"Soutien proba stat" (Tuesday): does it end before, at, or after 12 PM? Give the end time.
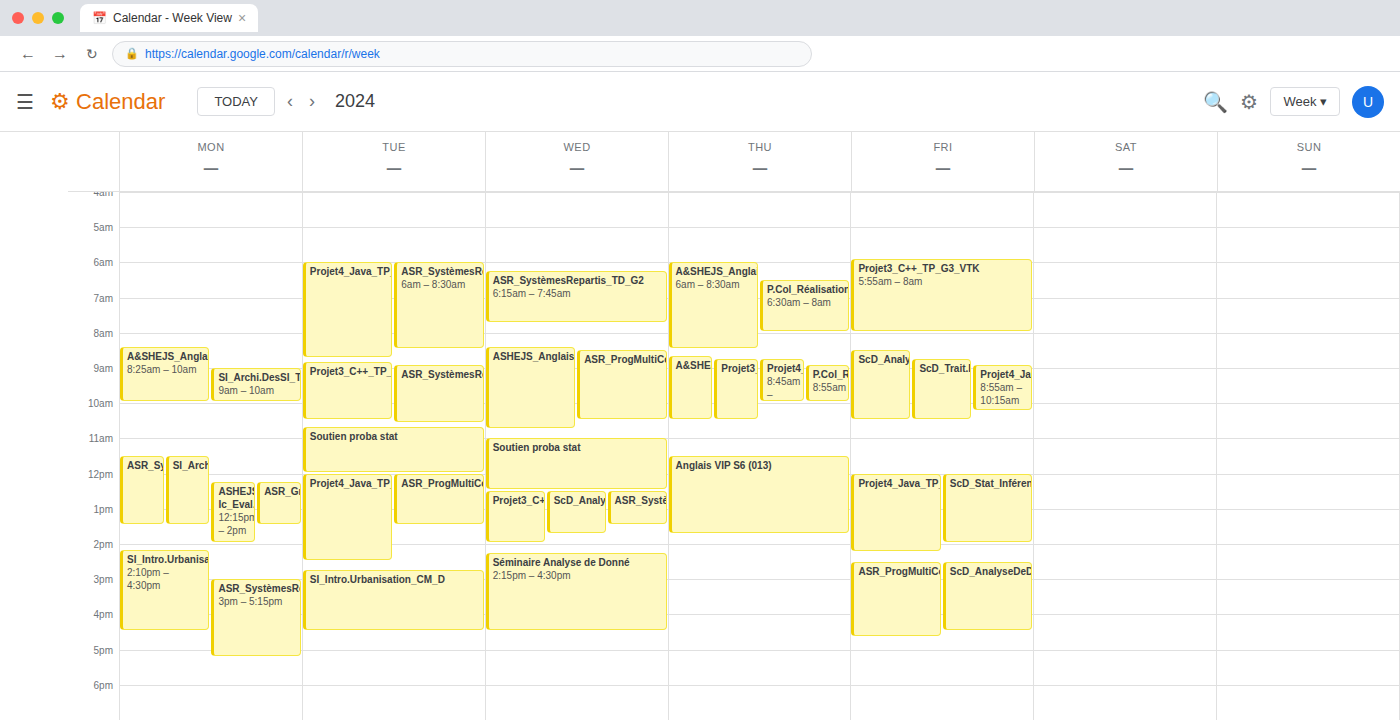
12:00 PM -- exactly at 12 PM, on the 12 PM line.